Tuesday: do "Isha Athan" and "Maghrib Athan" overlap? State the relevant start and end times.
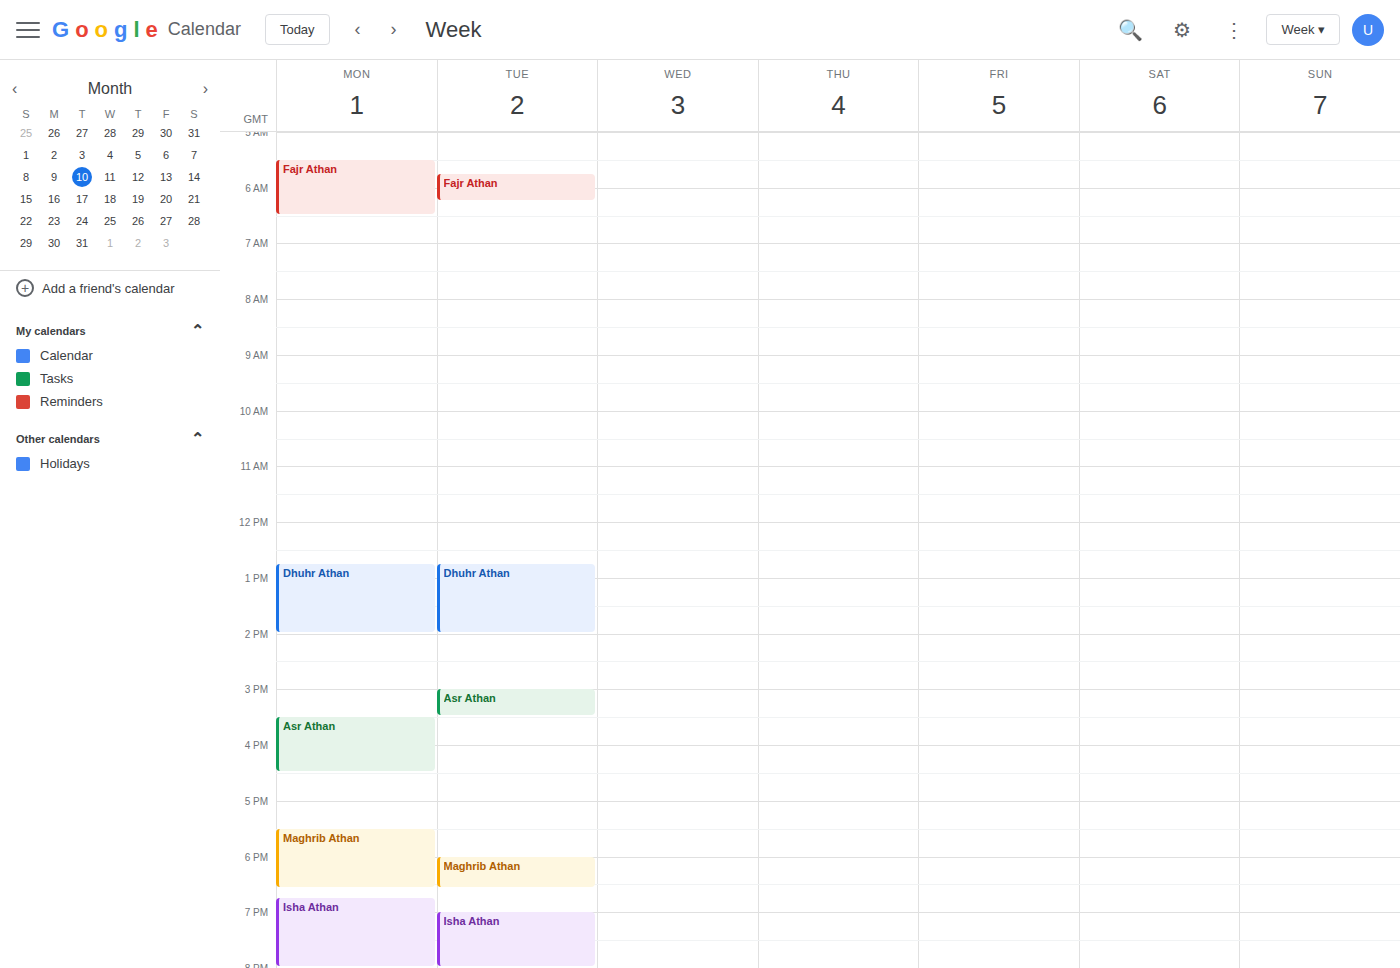
"Maghrib Athan" ends at 6:35 PM and "Isha Athan" starts at 7:00 PM -- no overlap.